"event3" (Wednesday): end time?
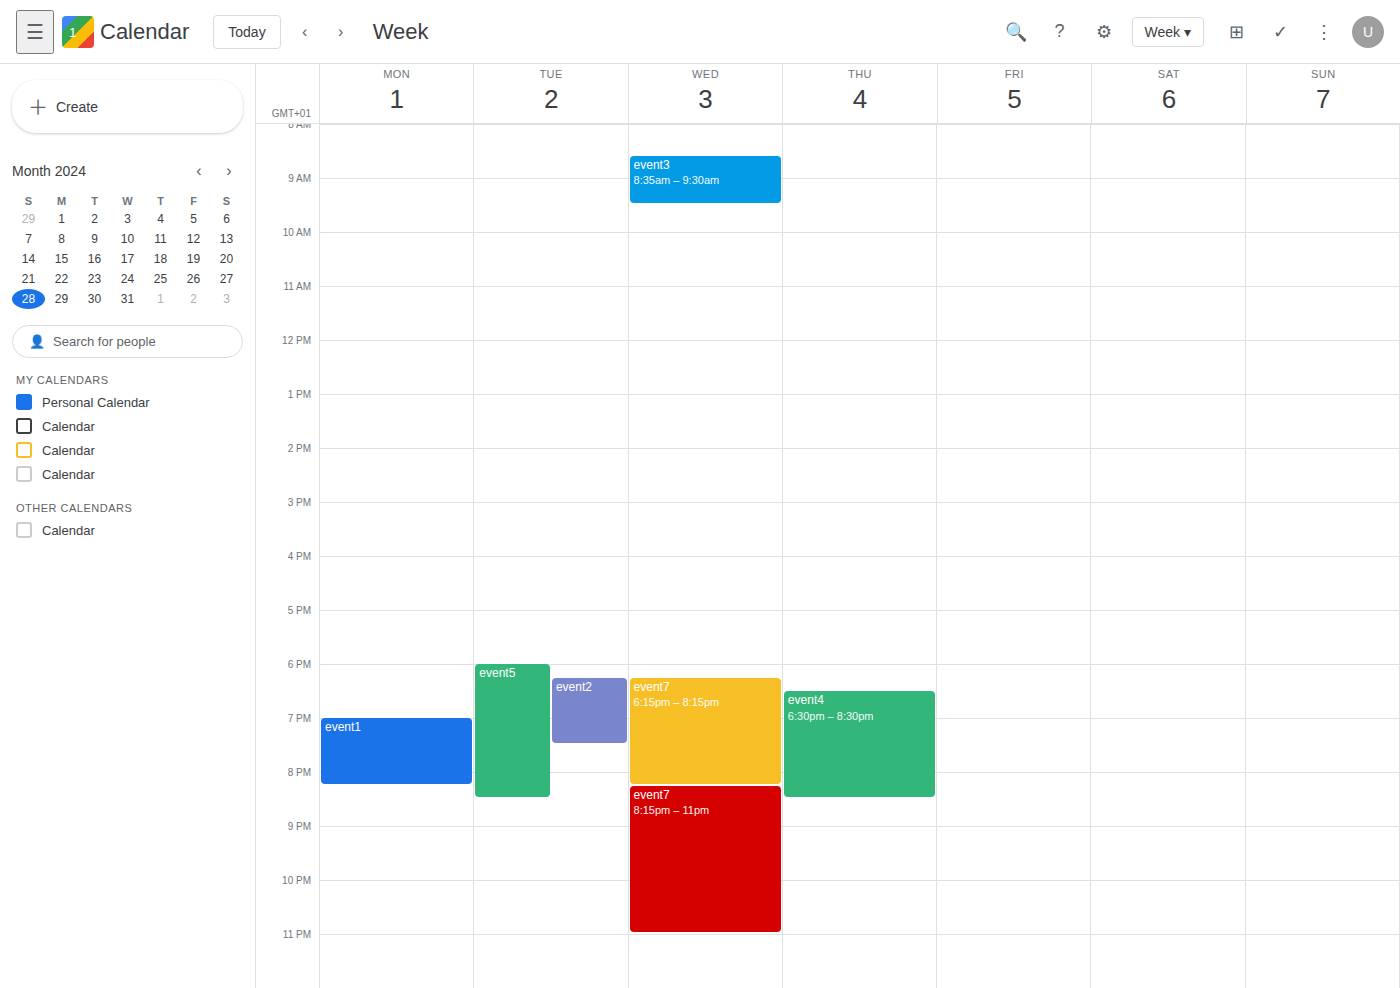
9:30 AM